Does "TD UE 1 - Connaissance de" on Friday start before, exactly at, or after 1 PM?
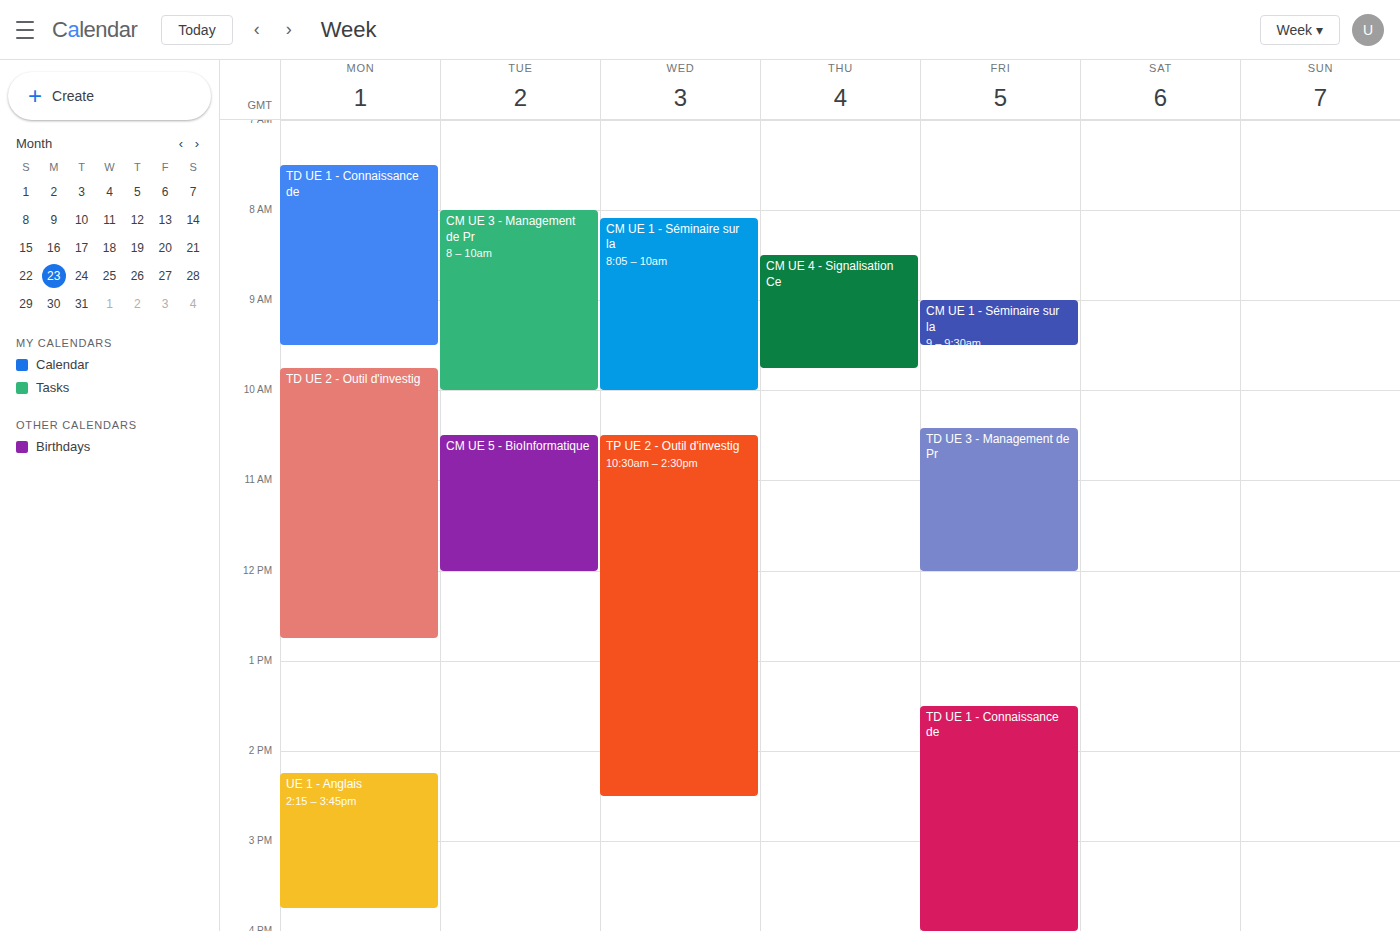
1:30 PM -- after 1 PM, 30 minutes below the 1 PM line.